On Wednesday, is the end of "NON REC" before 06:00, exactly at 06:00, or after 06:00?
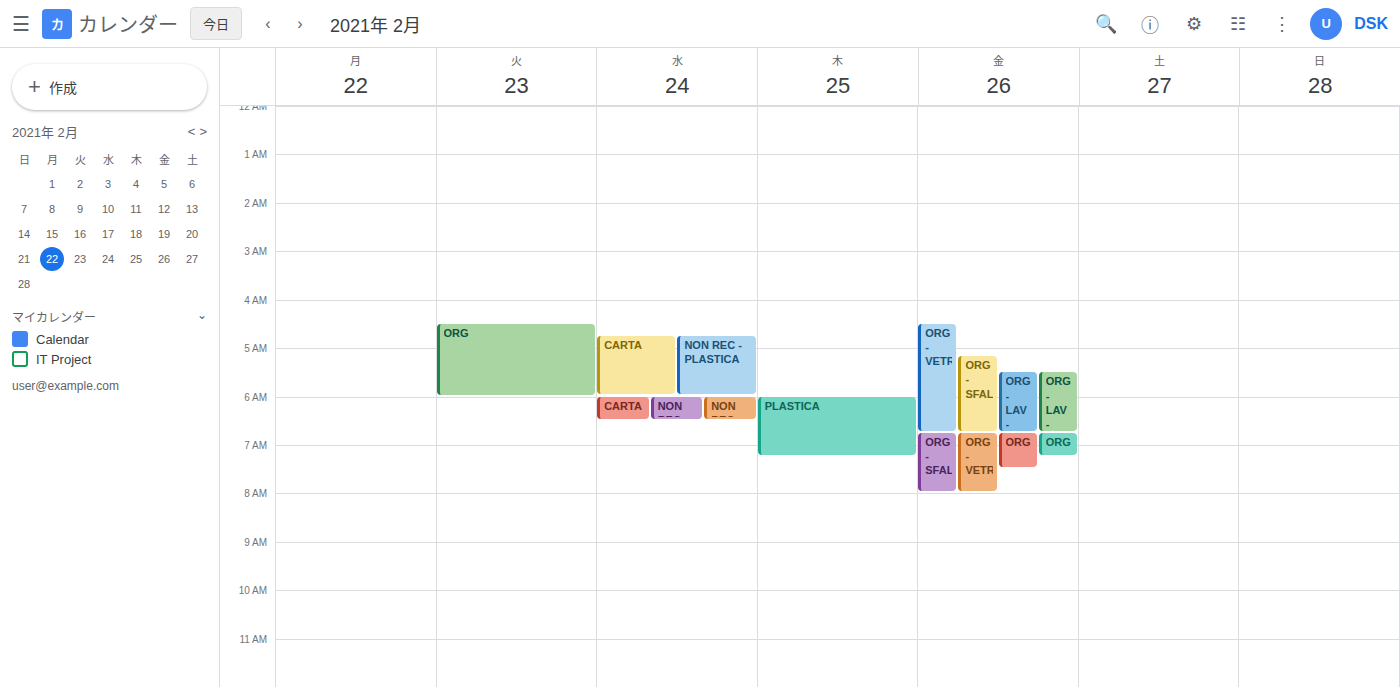
06:30 -- after 06:00, 30 minutes below the 06:00 line.